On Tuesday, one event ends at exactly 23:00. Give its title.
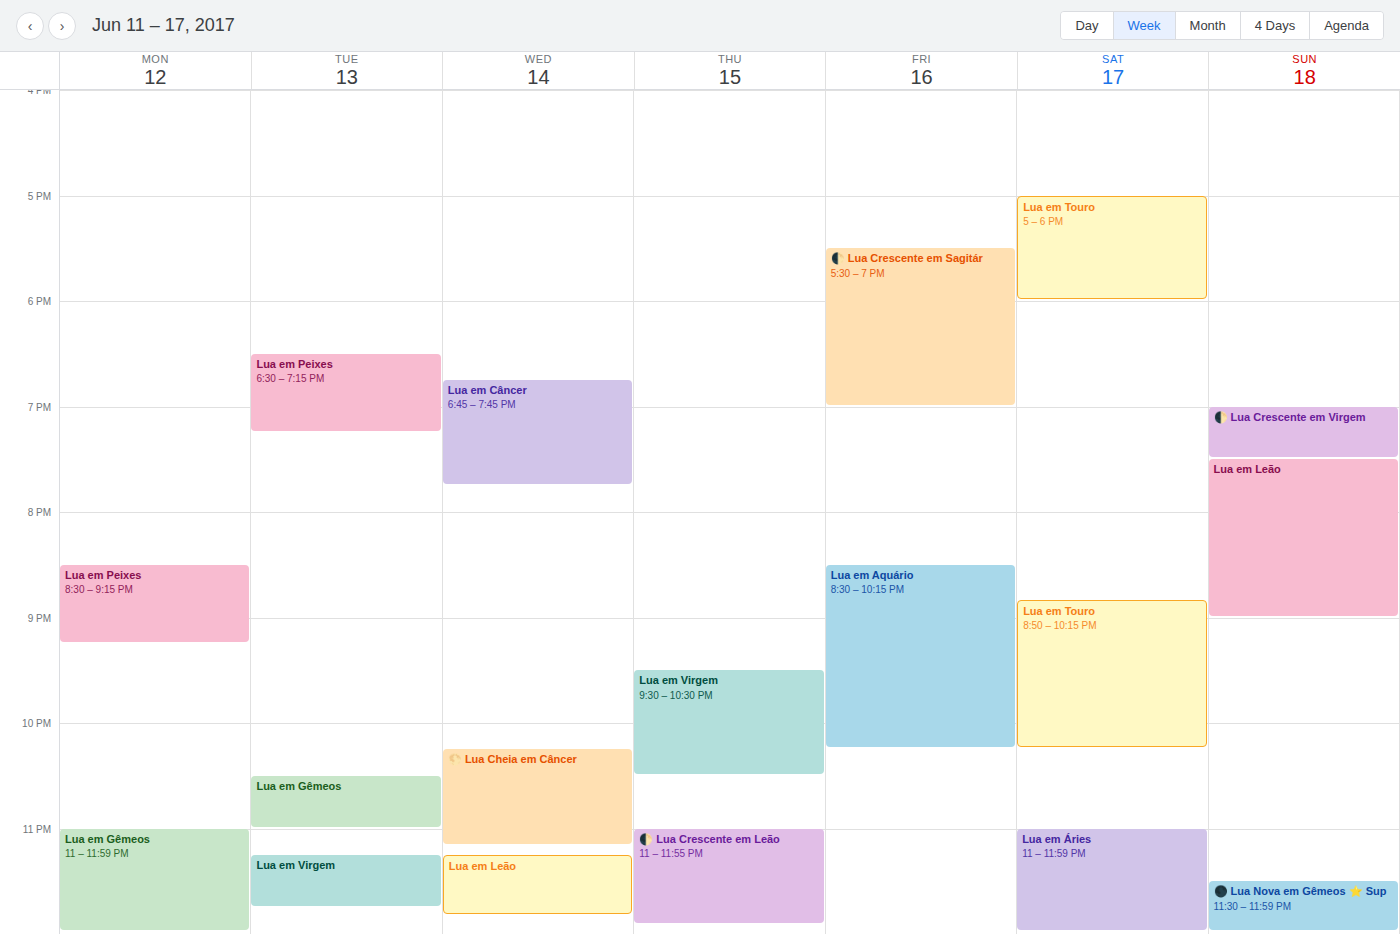
"Lua em Gêmeos"